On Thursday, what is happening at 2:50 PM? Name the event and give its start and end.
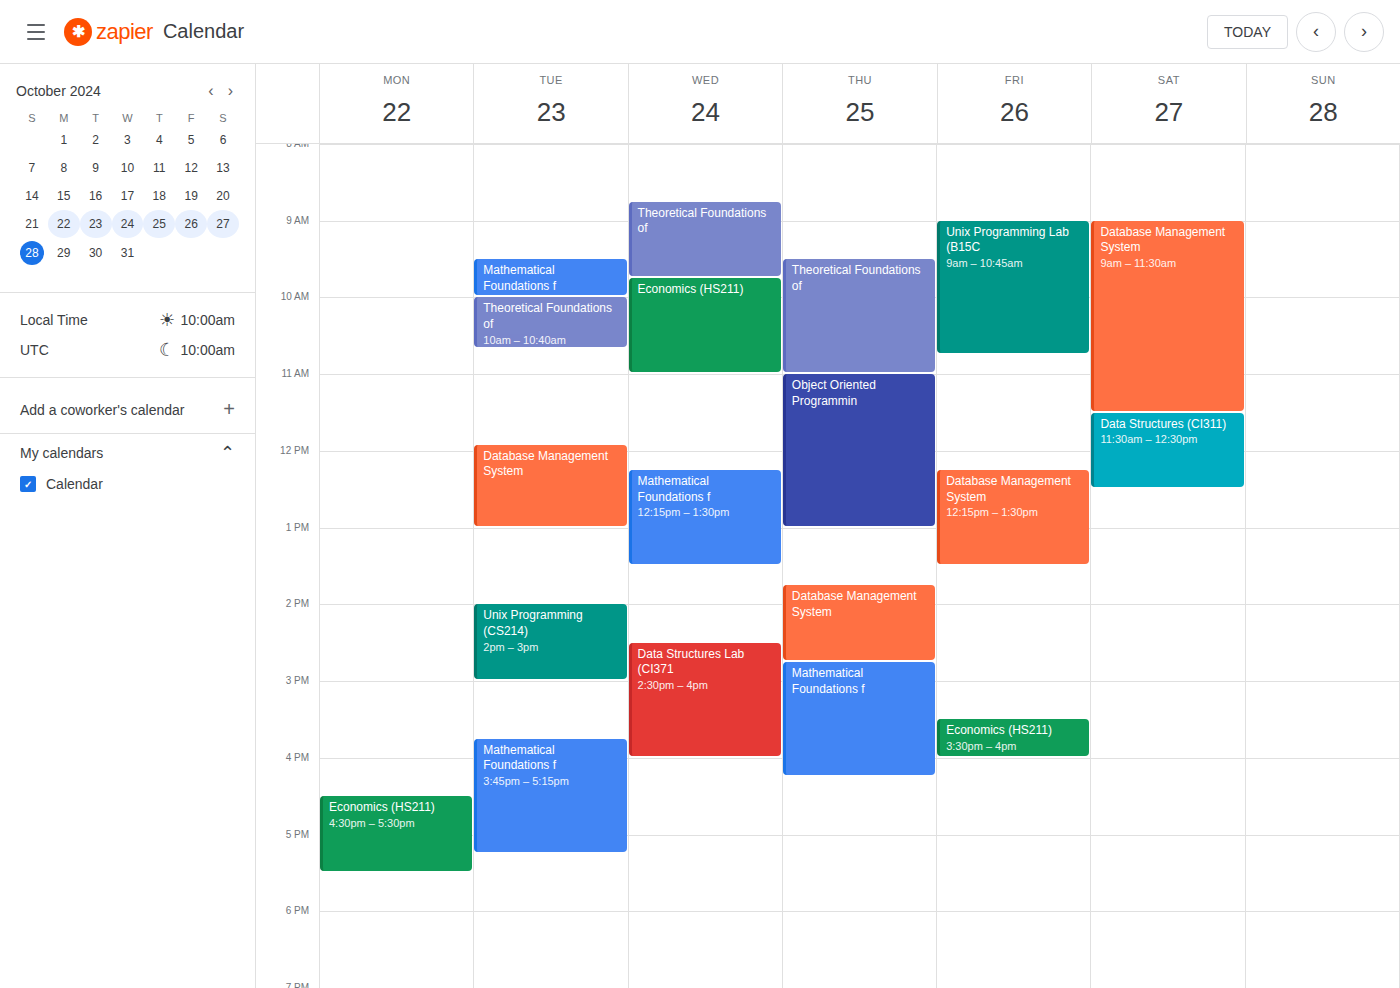
"Mathematical Foundations f", 2:45 PM to 4:15 PM